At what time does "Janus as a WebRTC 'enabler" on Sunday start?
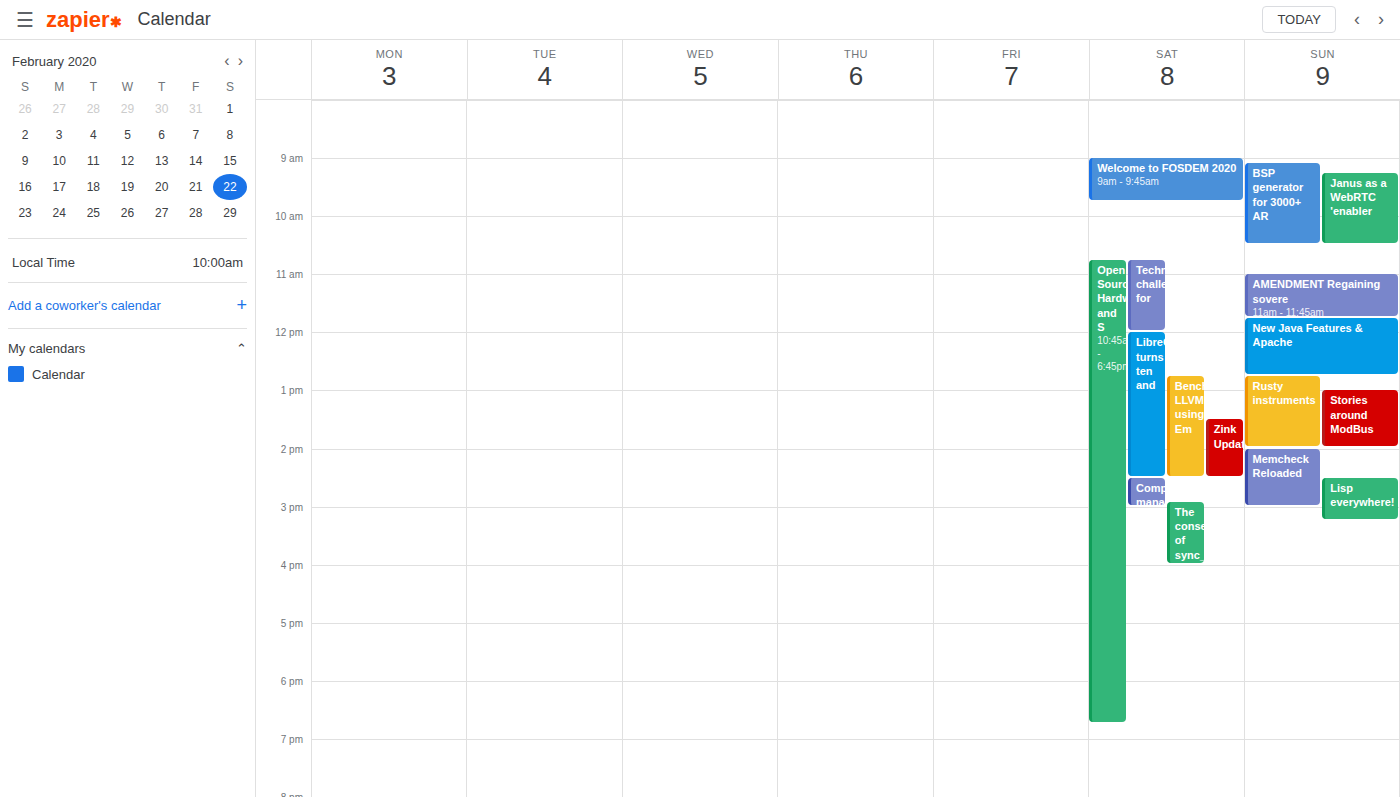
9:15 AM